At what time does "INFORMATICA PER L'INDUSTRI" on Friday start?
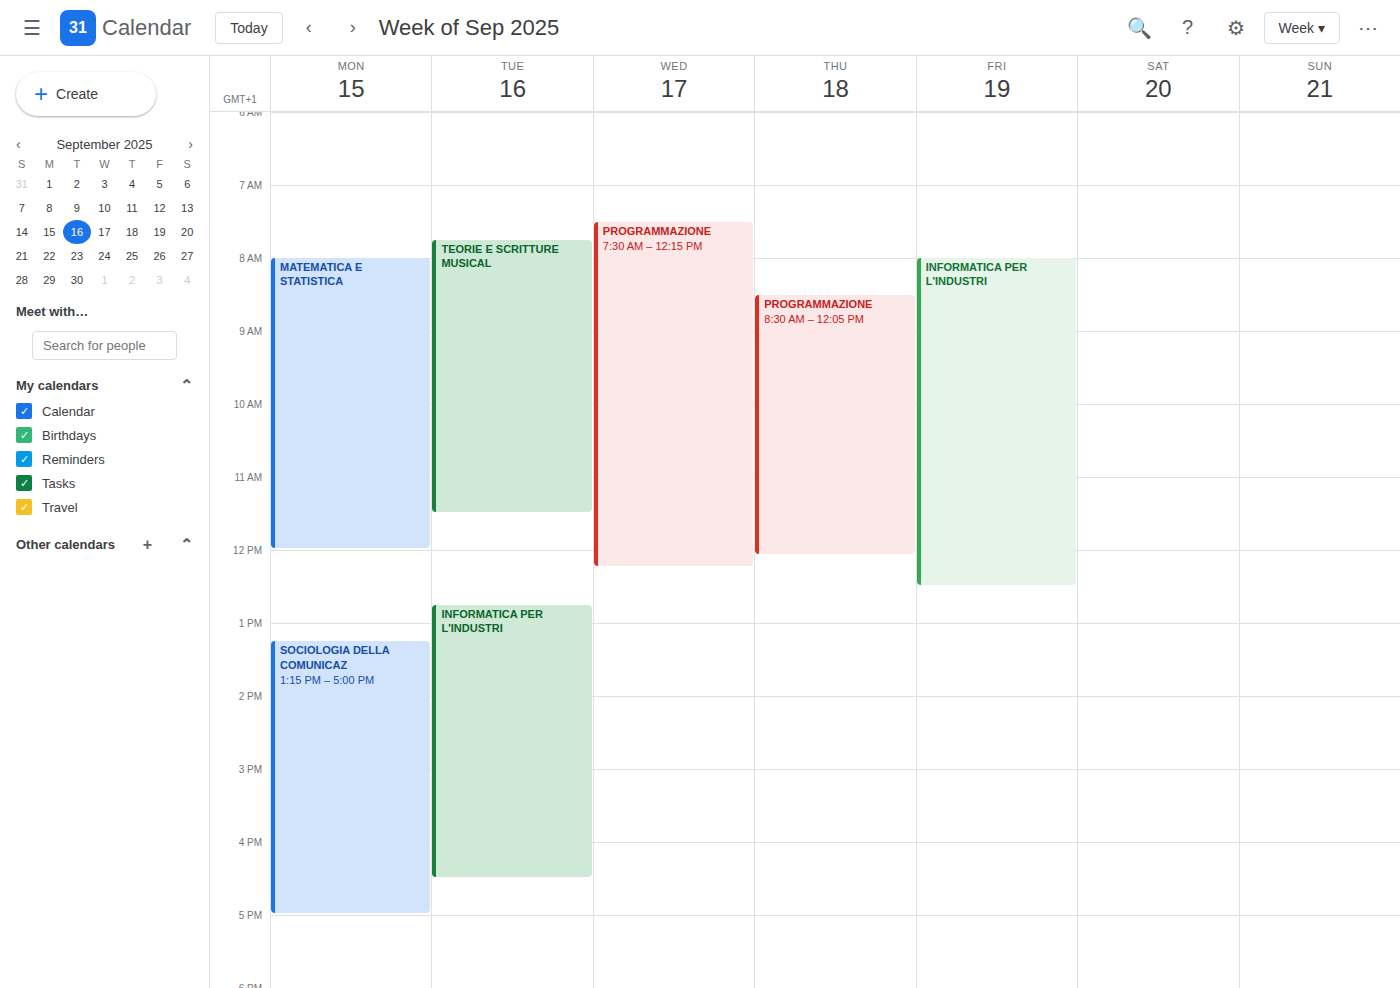
8:00 AM